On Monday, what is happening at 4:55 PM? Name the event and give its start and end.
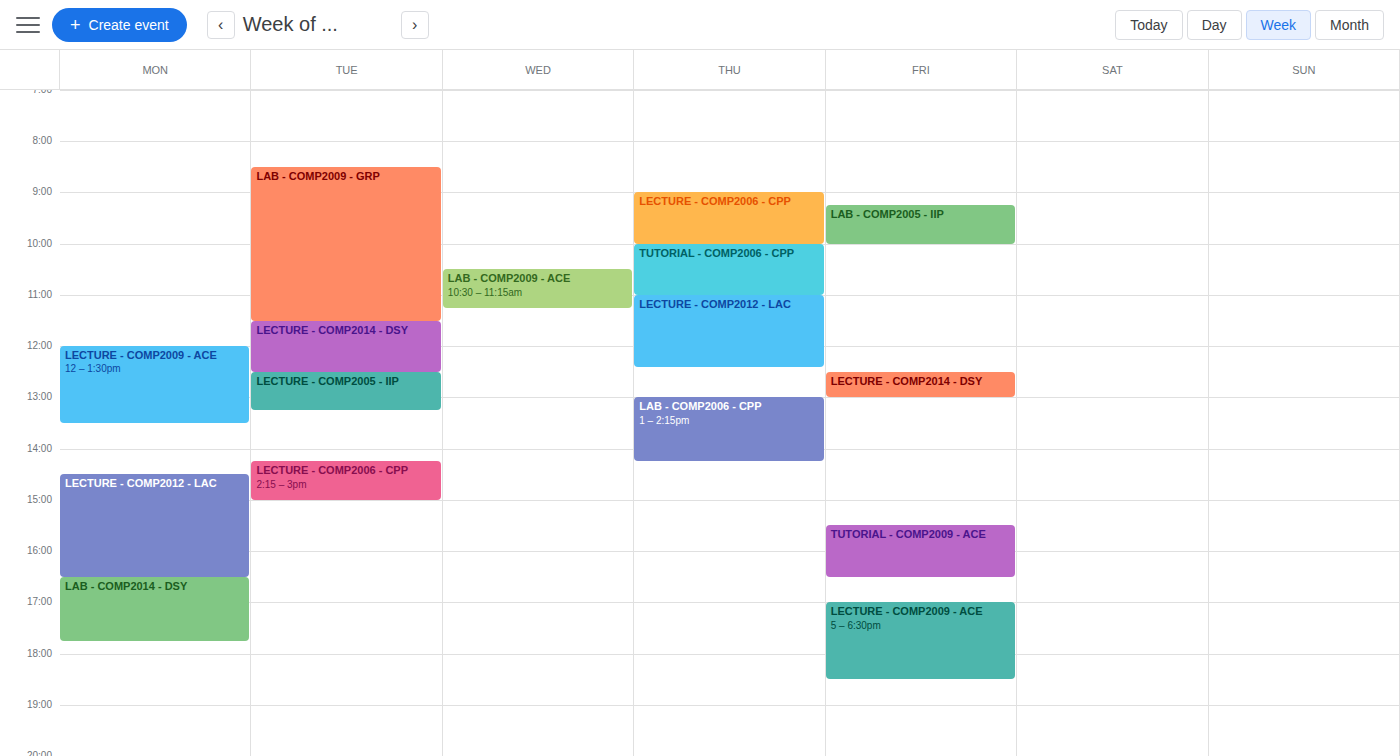
"LAB - COMP2014 - DSY", 4:30 PM to 5:45 PM